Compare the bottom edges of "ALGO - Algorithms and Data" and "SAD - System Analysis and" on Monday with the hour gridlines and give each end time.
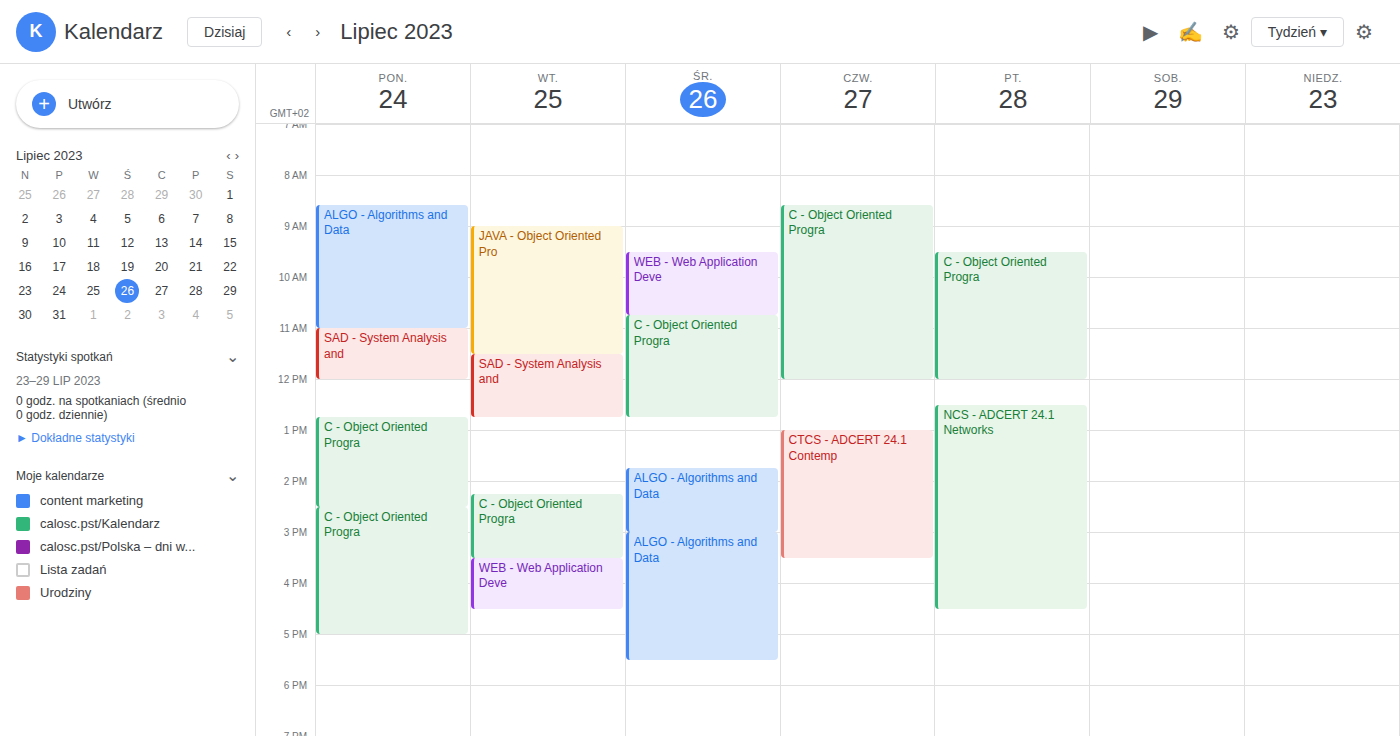
"ALGO - Algorithms and Data": 11:00 AM, exactly on the 11 AM line. "SAD - System Analysis and": 12:00 PM, exactly on the 12 PM line.